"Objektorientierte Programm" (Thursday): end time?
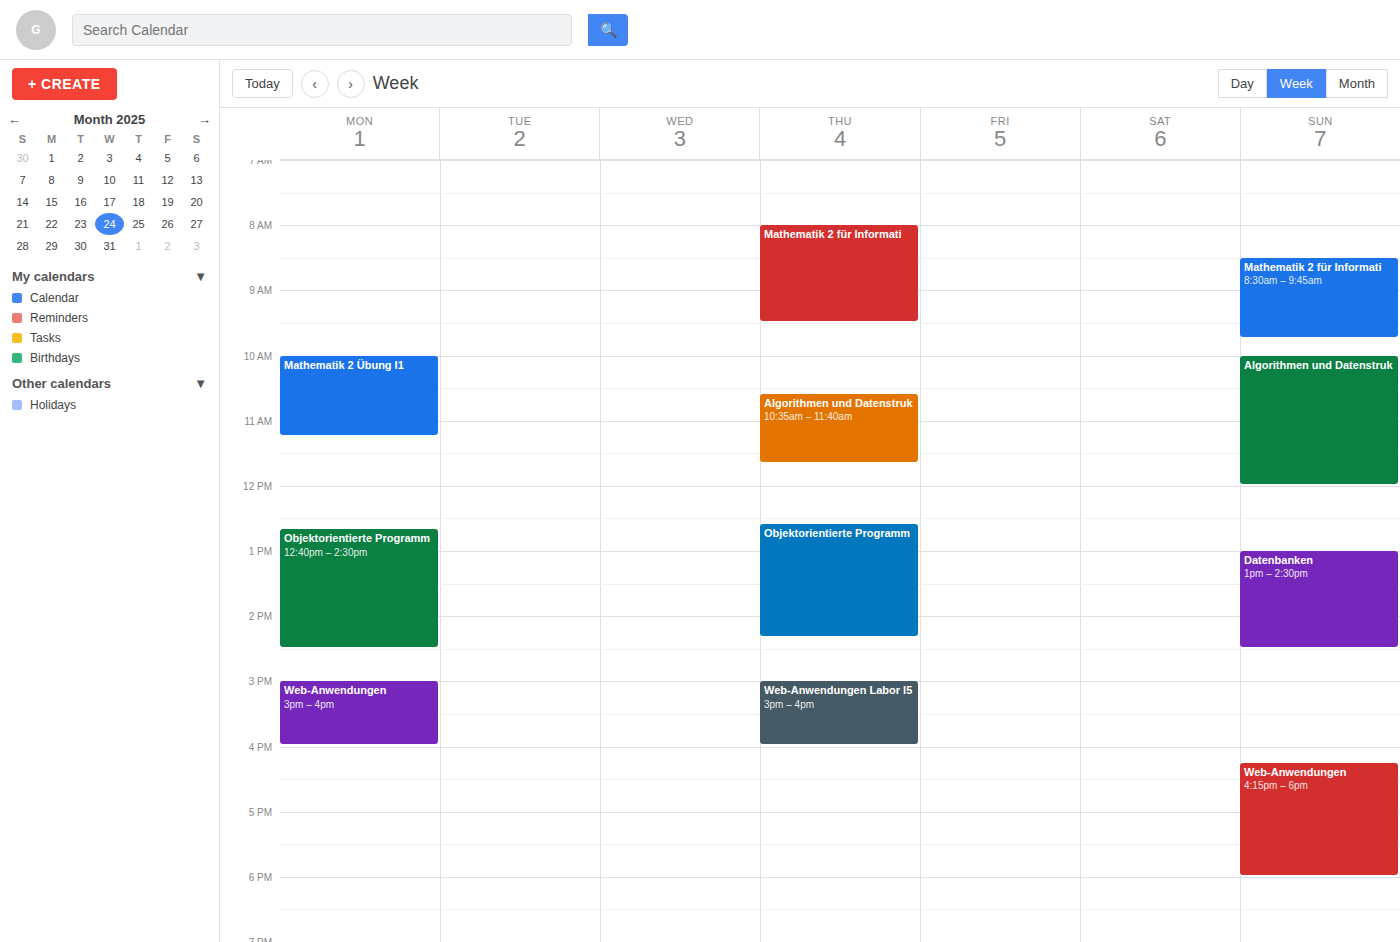
2:20 PM